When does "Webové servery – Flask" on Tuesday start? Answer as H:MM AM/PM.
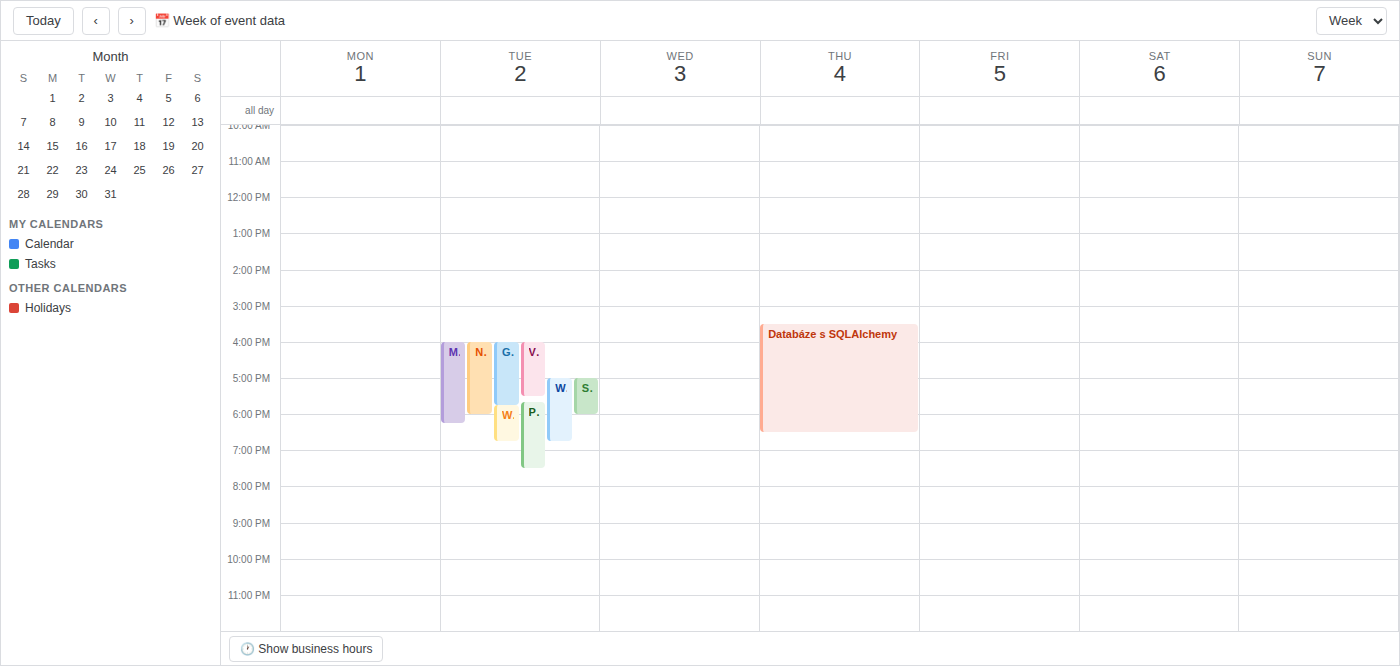
5:45 PM